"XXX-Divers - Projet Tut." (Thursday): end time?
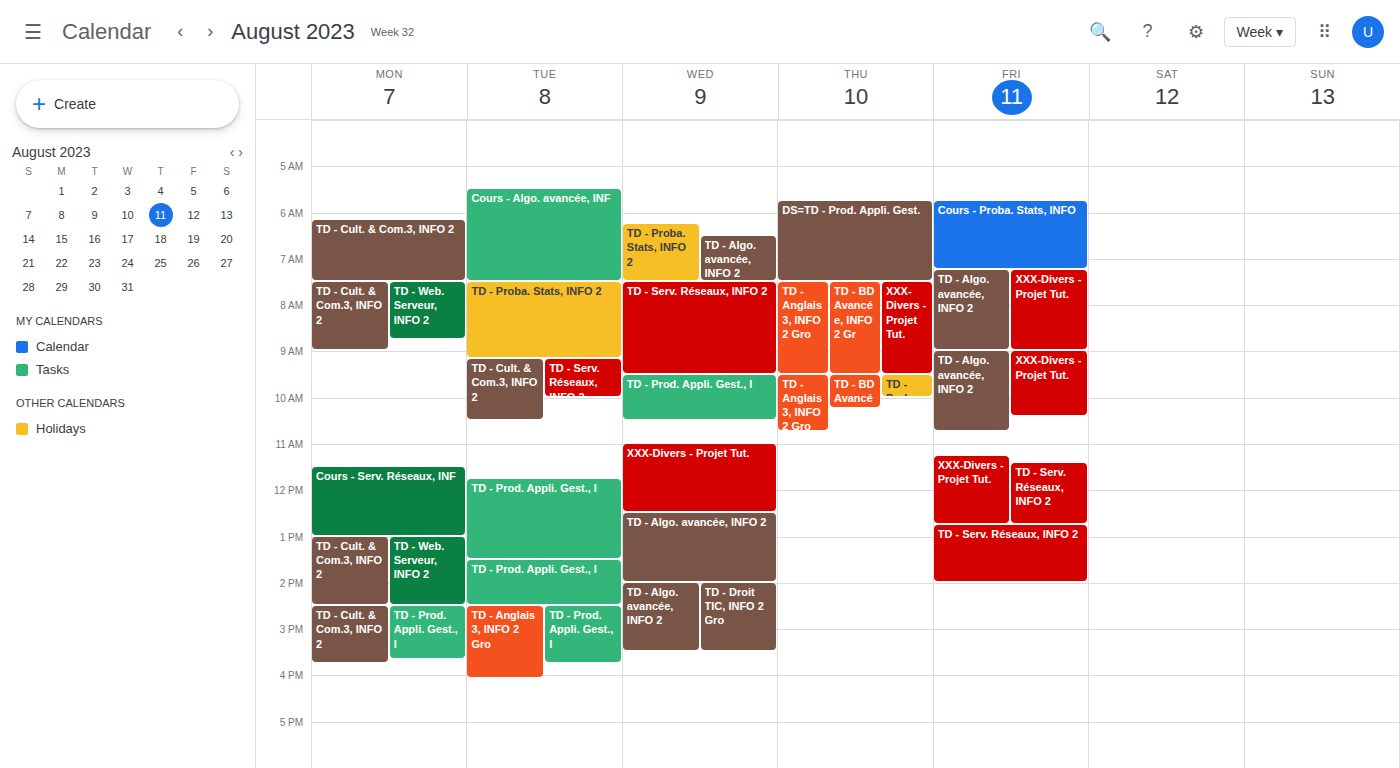
9:30 AM